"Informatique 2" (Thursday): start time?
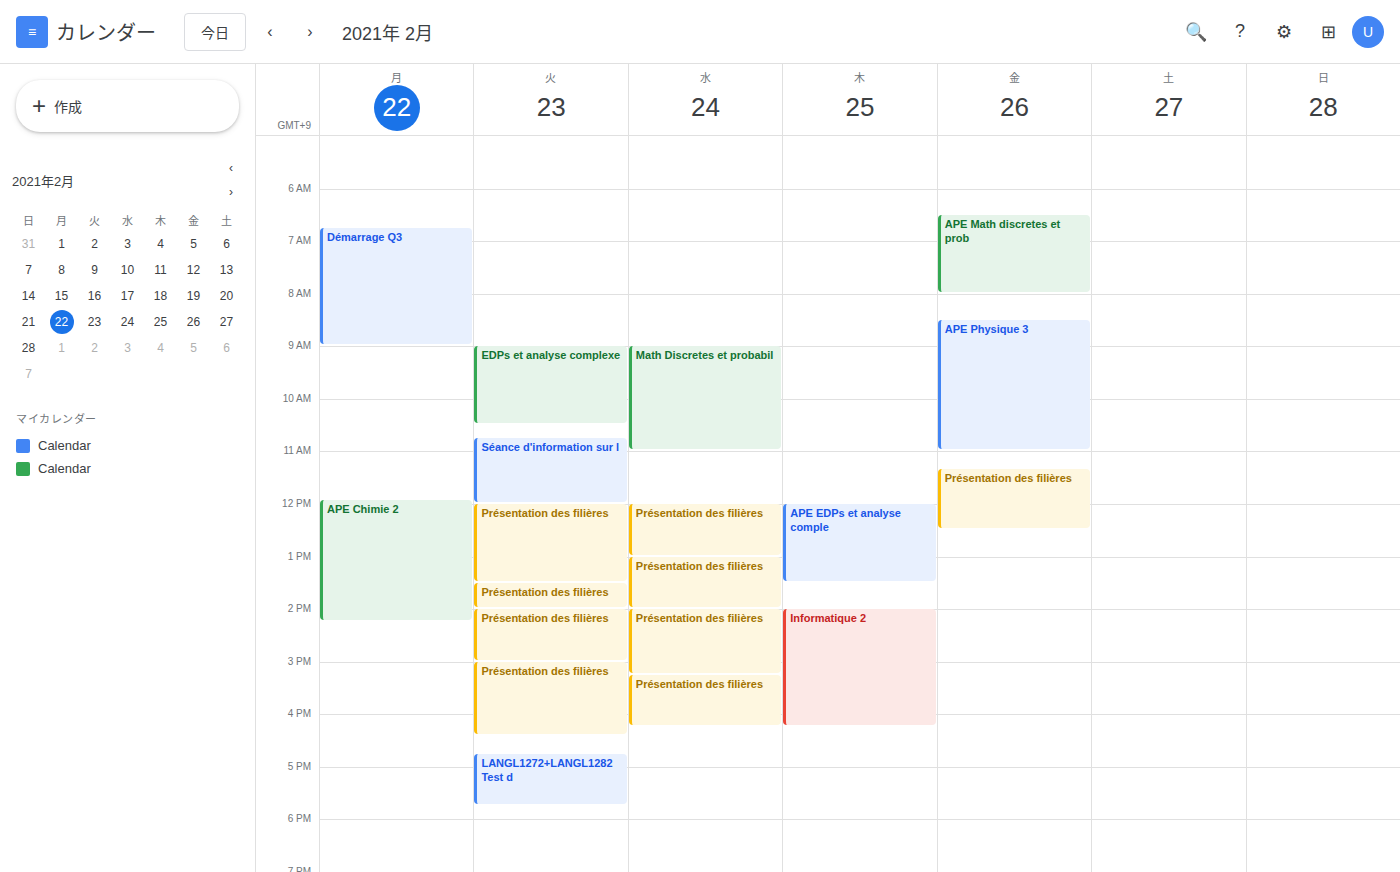
2:00 PM